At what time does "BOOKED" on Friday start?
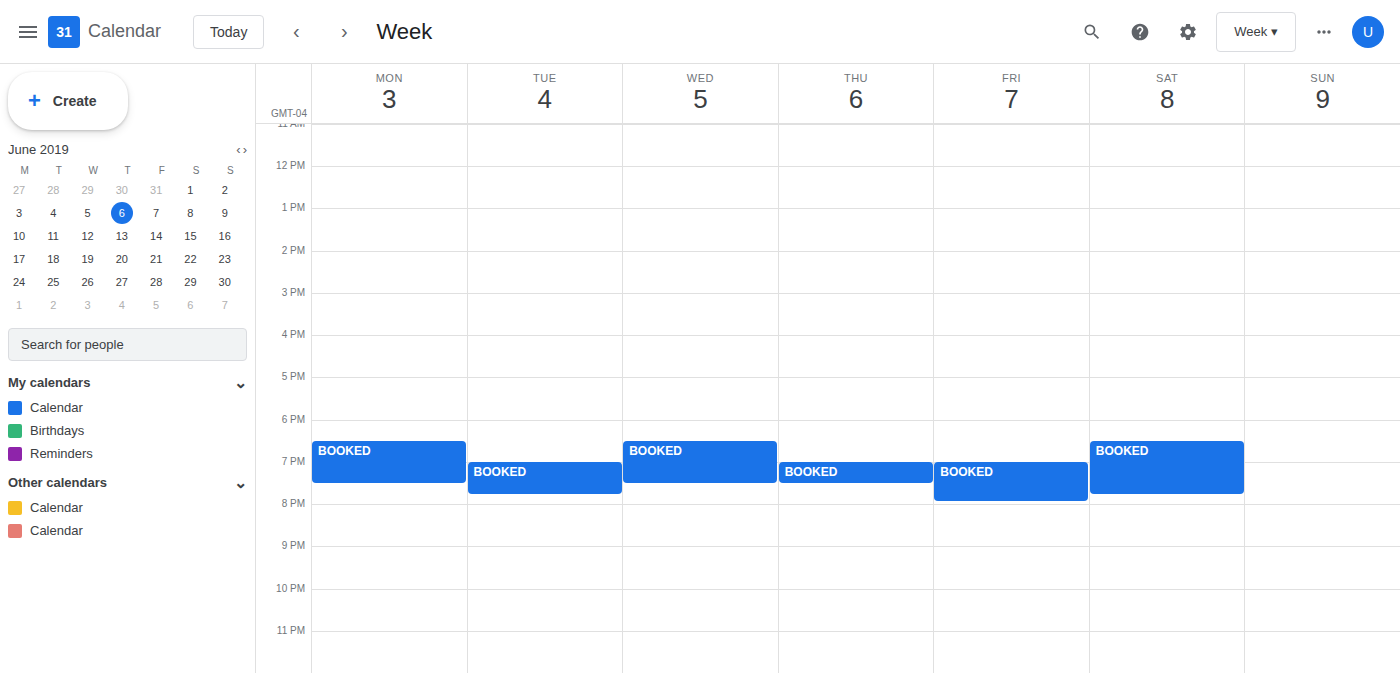
7:00 PM